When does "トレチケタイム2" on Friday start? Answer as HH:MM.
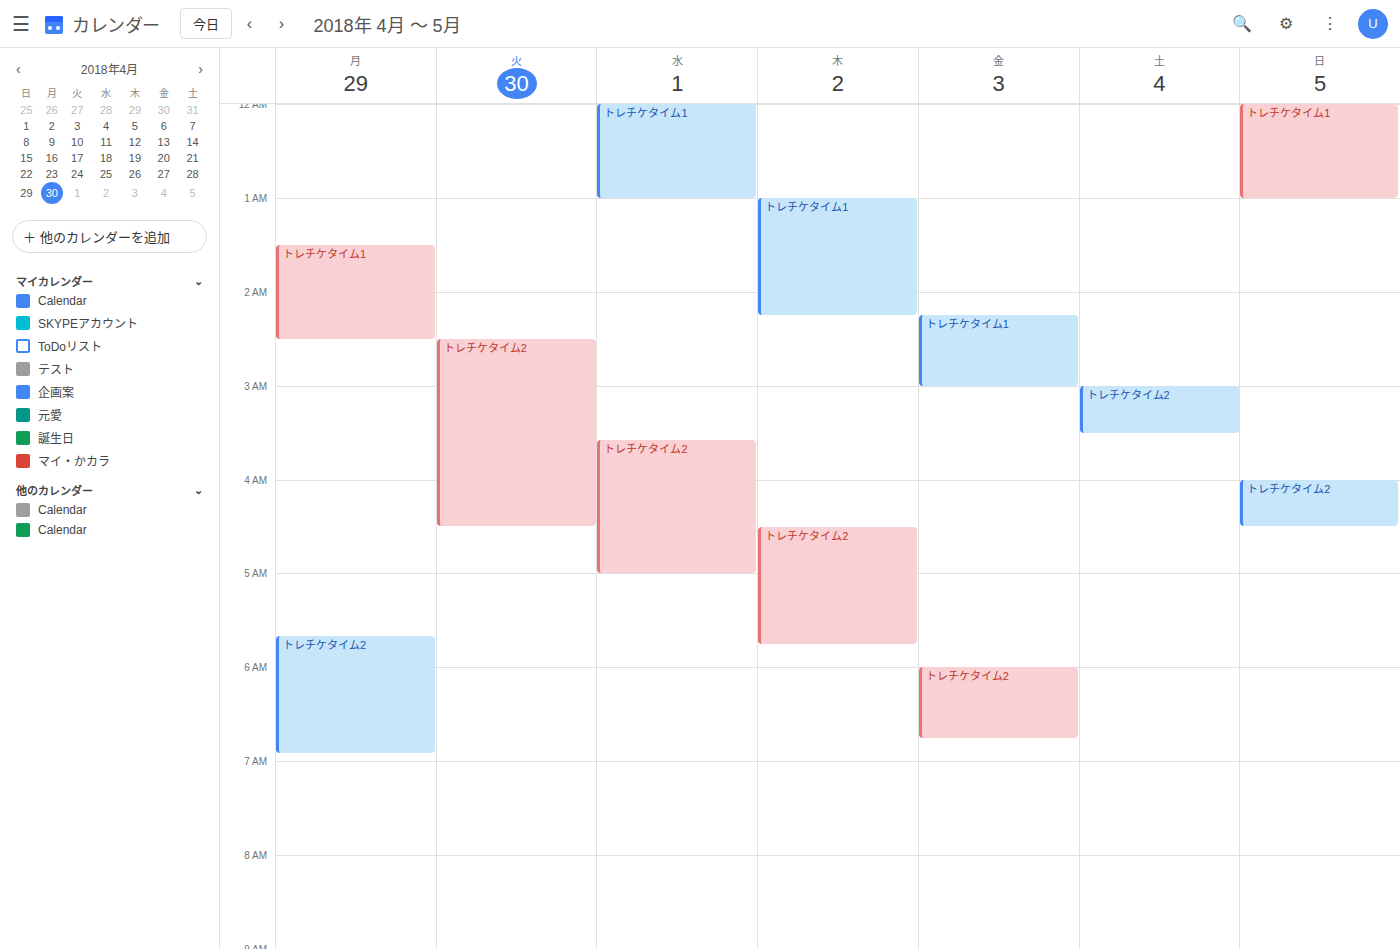
06:00